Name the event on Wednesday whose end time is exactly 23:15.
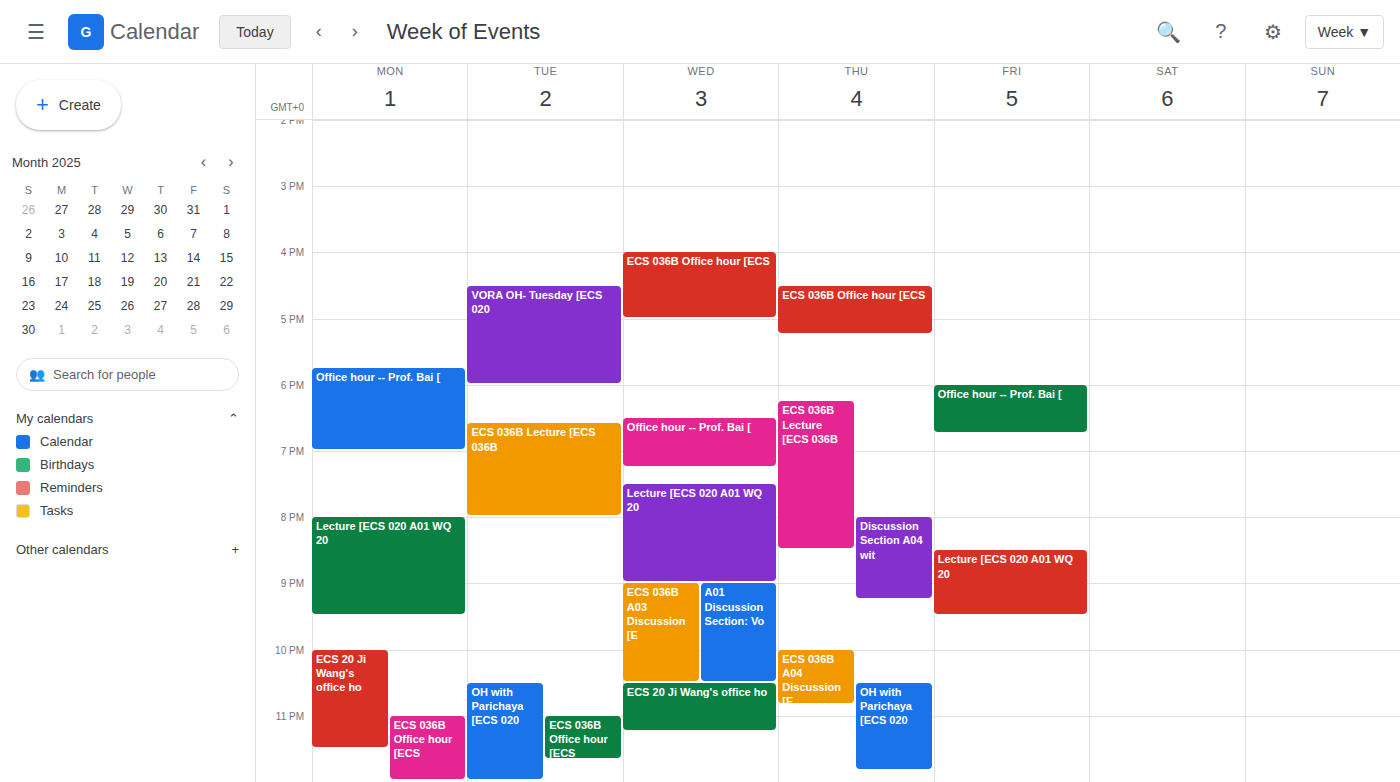
"ECS 20 Ji Wang's office ho"